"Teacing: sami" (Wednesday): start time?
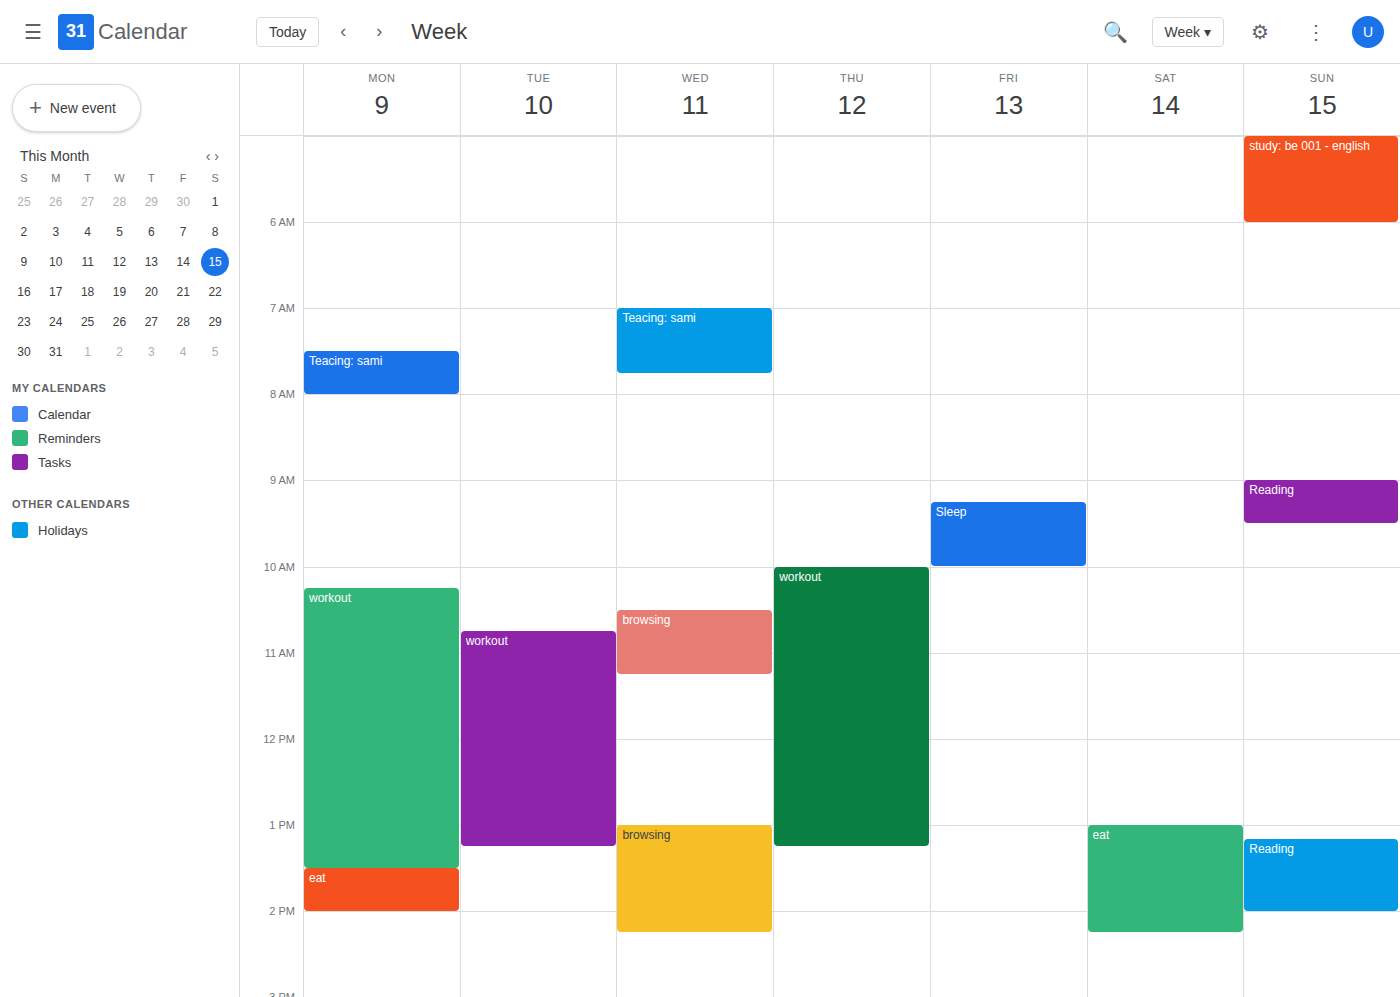
7:00 AM